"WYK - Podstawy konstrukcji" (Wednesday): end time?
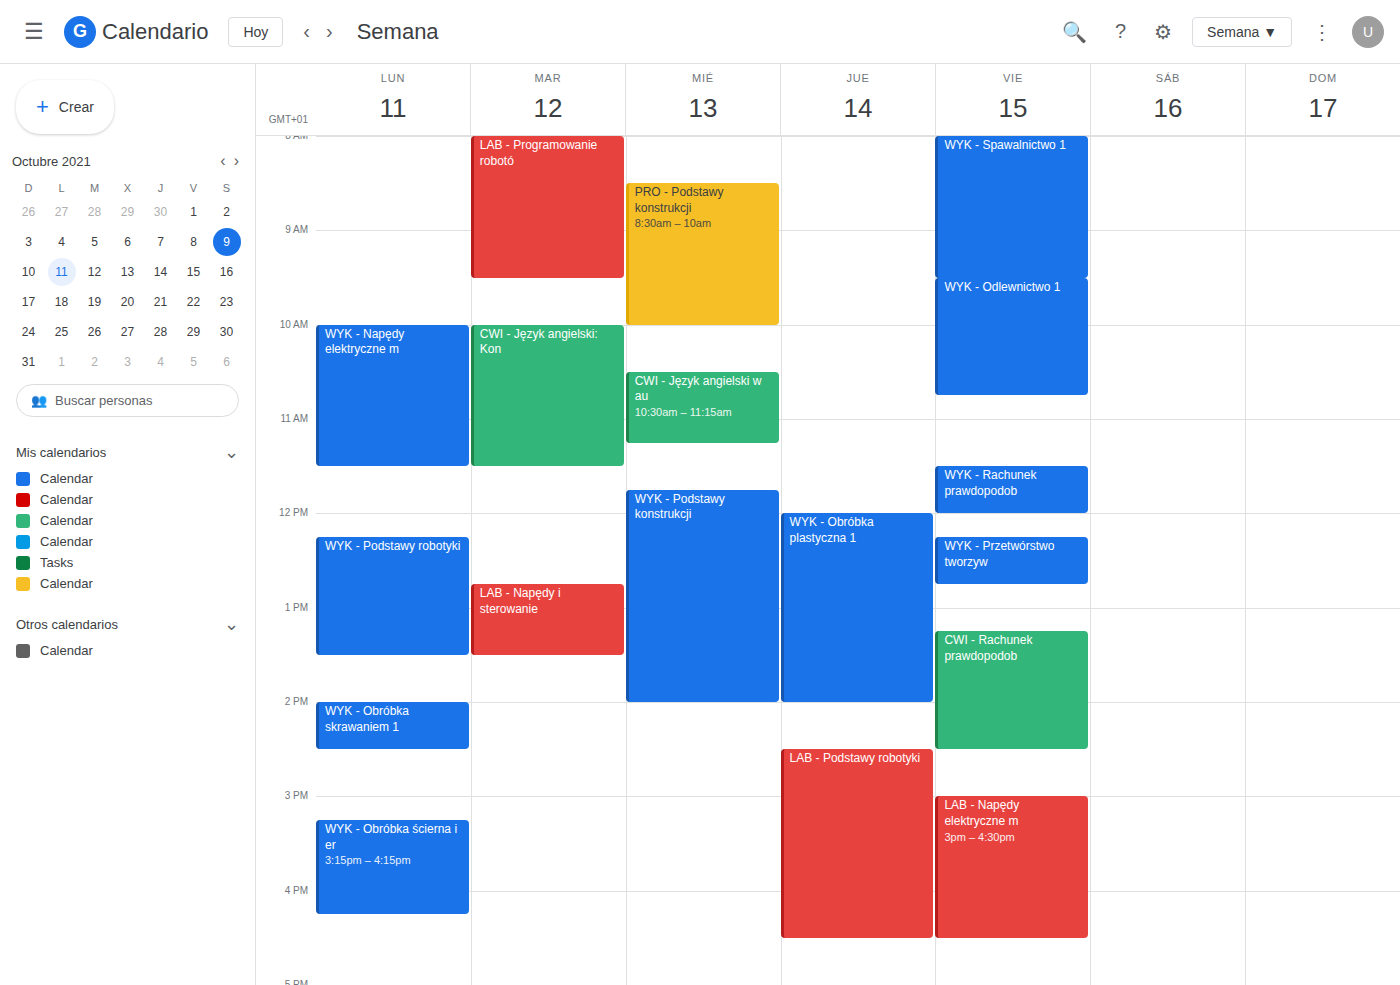
14:00